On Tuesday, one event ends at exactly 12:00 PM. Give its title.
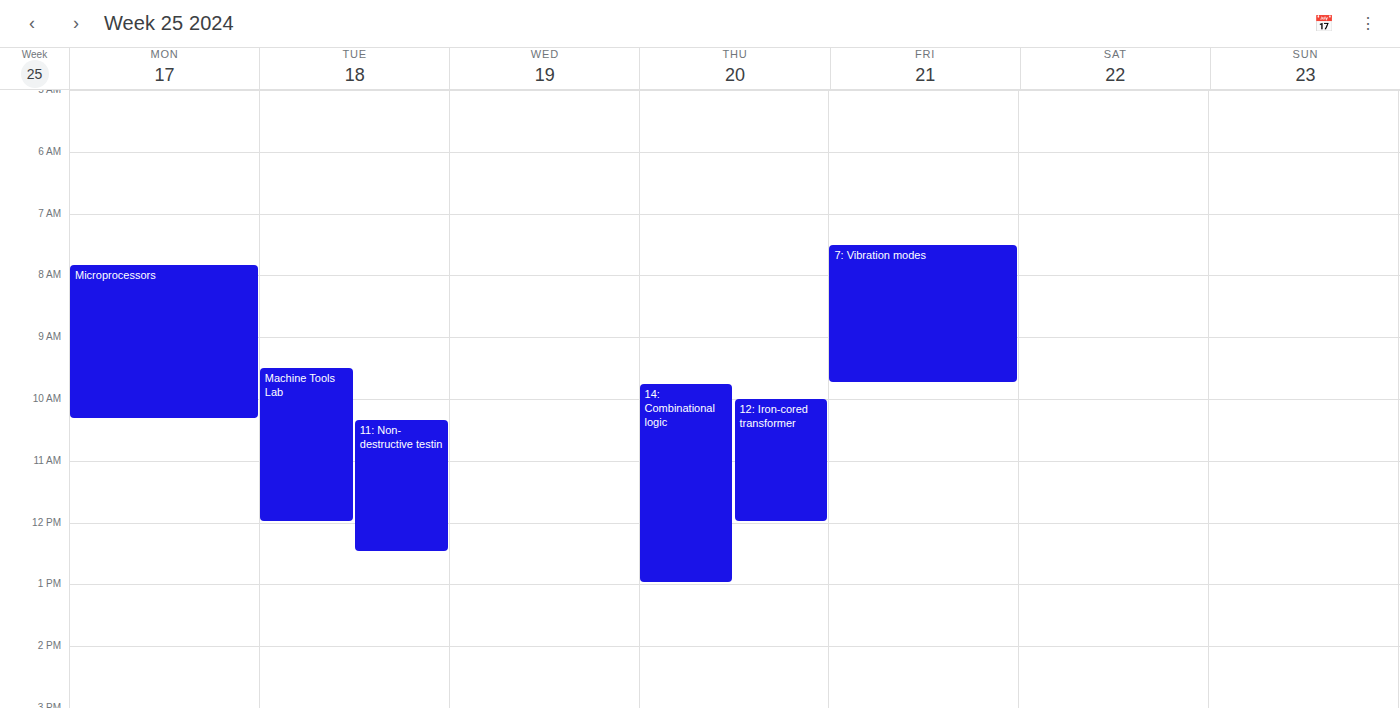
"Machine Tools Lab"